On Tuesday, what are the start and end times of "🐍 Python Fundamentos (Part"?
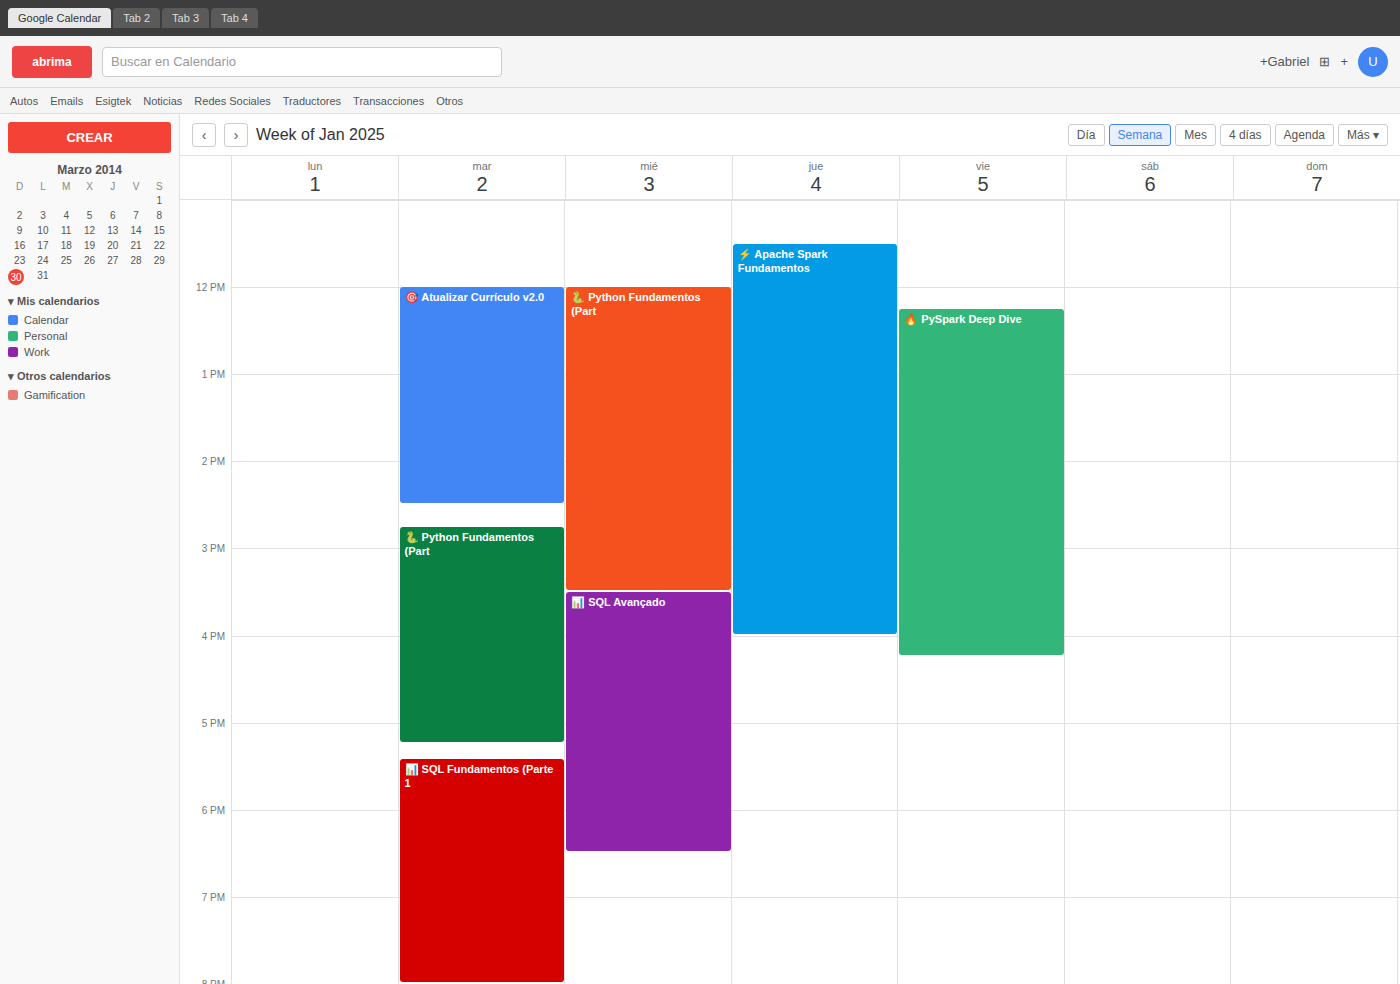
2:45 PM to 5:15 PM